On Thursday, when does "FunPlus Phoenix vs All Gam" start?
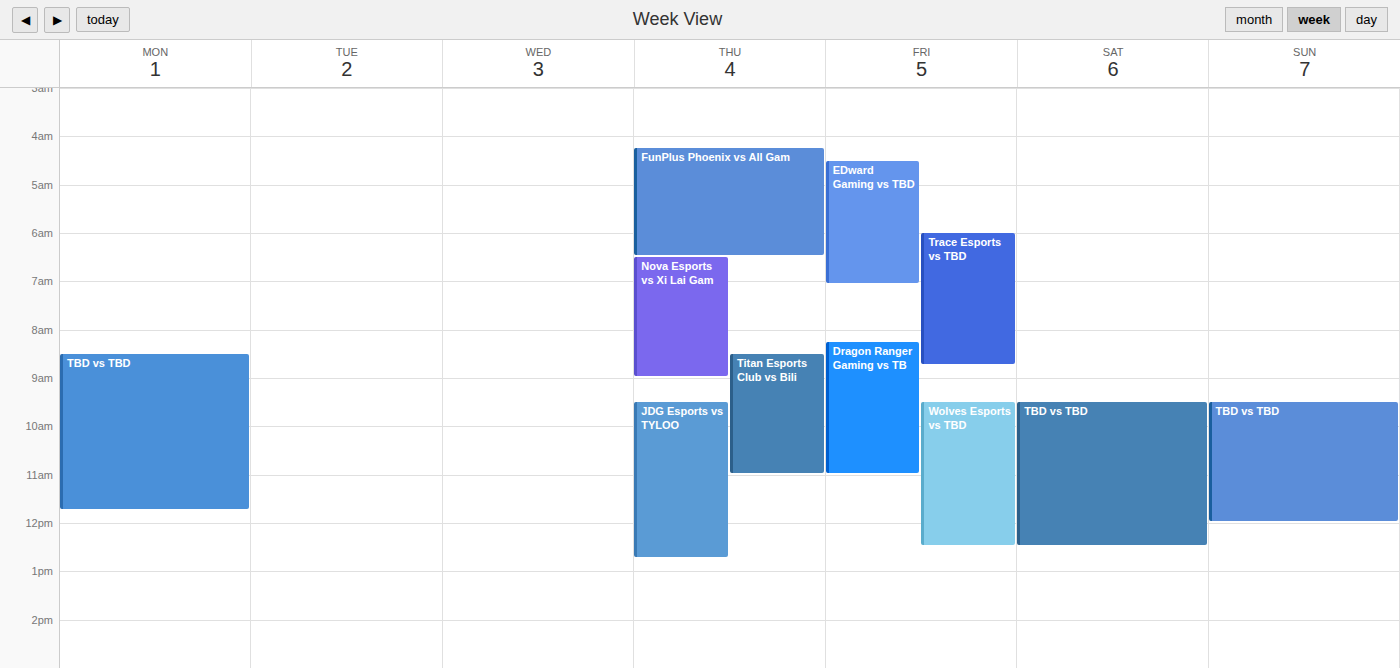
04:15